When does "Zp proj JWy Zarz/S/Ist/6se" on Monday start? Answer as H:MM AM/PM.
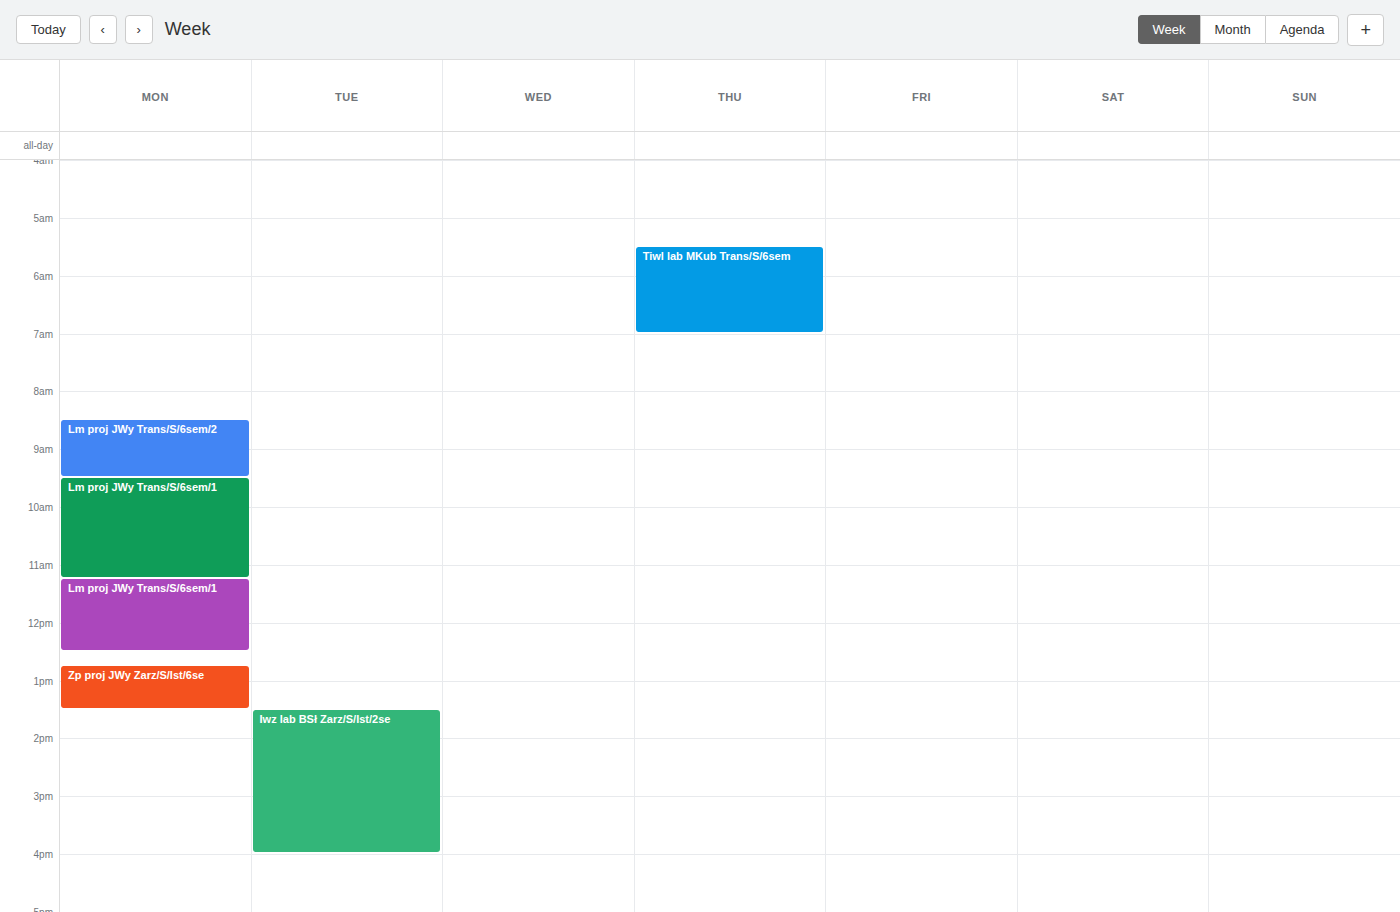
12:45 PM